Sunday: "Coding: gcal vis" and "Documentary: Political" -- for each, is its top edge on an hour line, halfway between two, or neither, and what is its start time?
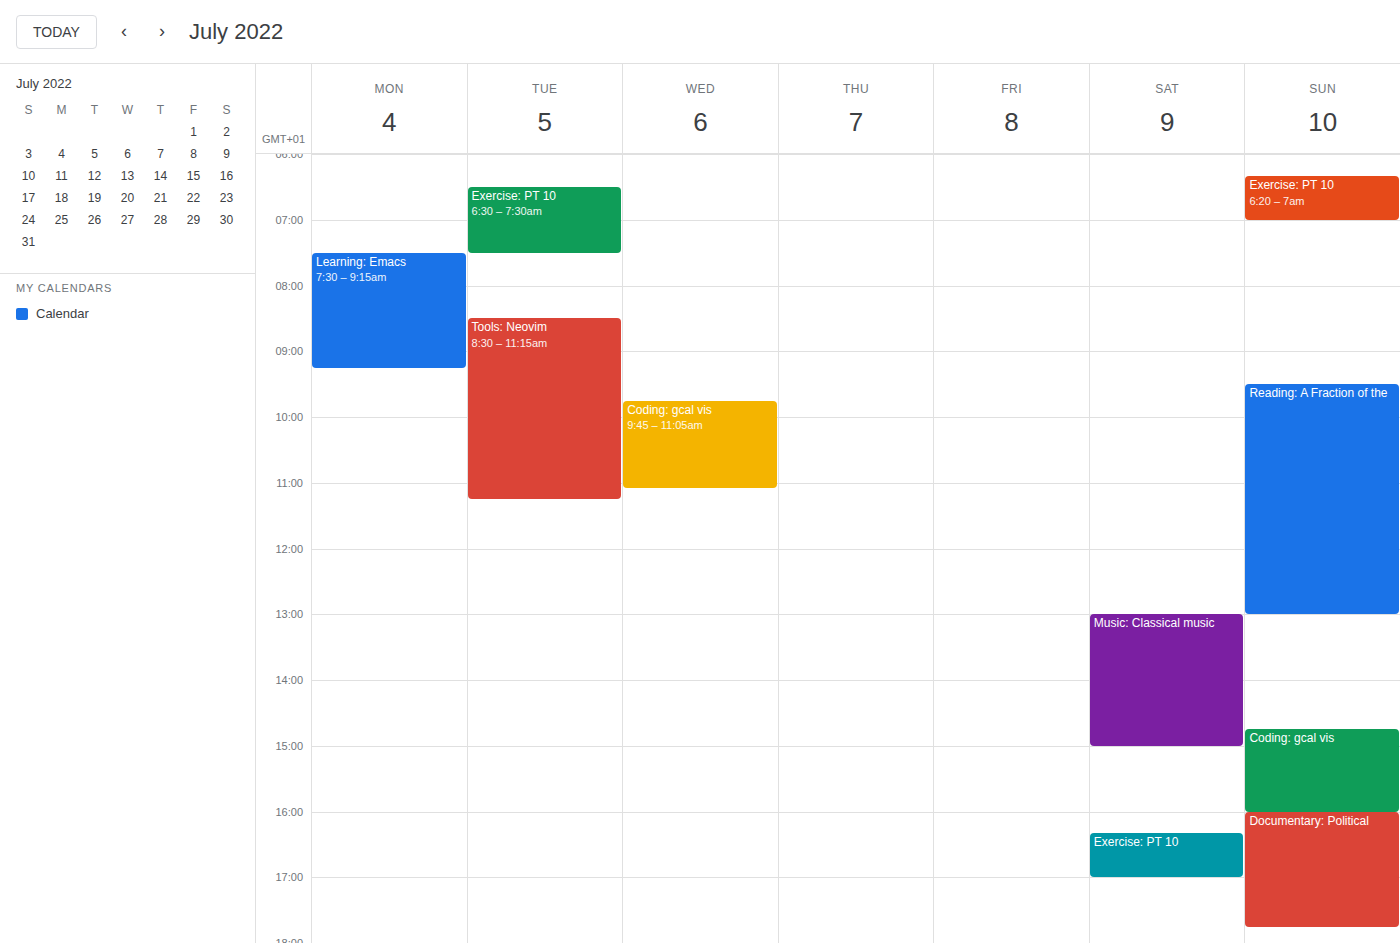
"Coding: gcal vis": 2:45 PM, neither: three quarters of the way from the 2 PM line to the 3 PM line. "Documentary: Political": 4:00 PM, exactly on the 4 PM line.